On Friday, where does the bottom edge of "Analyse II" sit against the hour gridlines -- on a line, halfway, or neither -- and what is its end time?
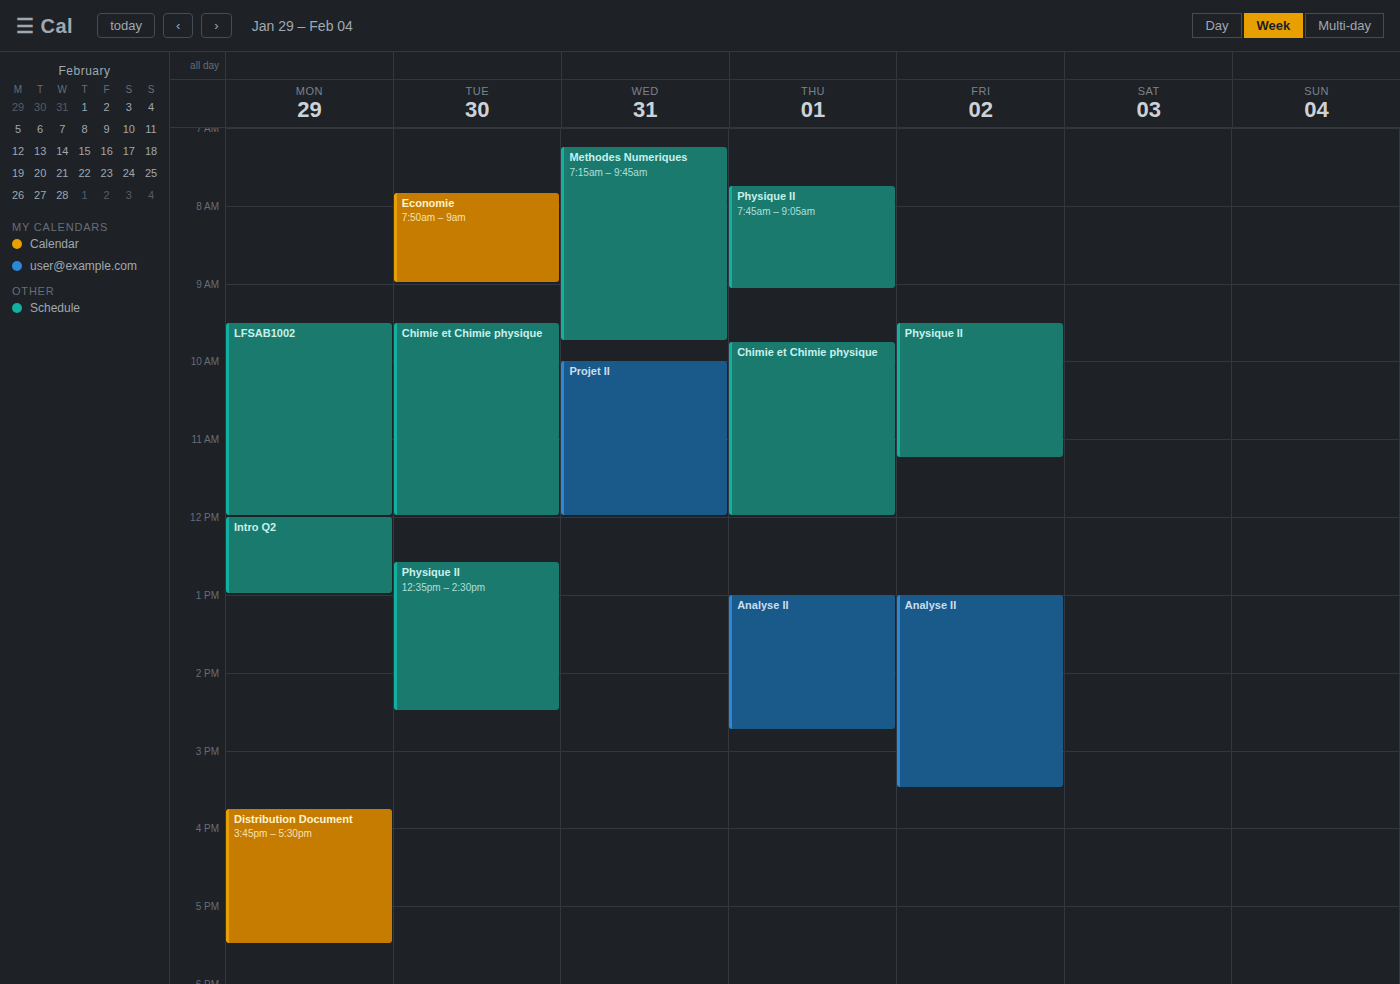
3:30 PM -- halfway between the 3 PM and 4 PM lines.